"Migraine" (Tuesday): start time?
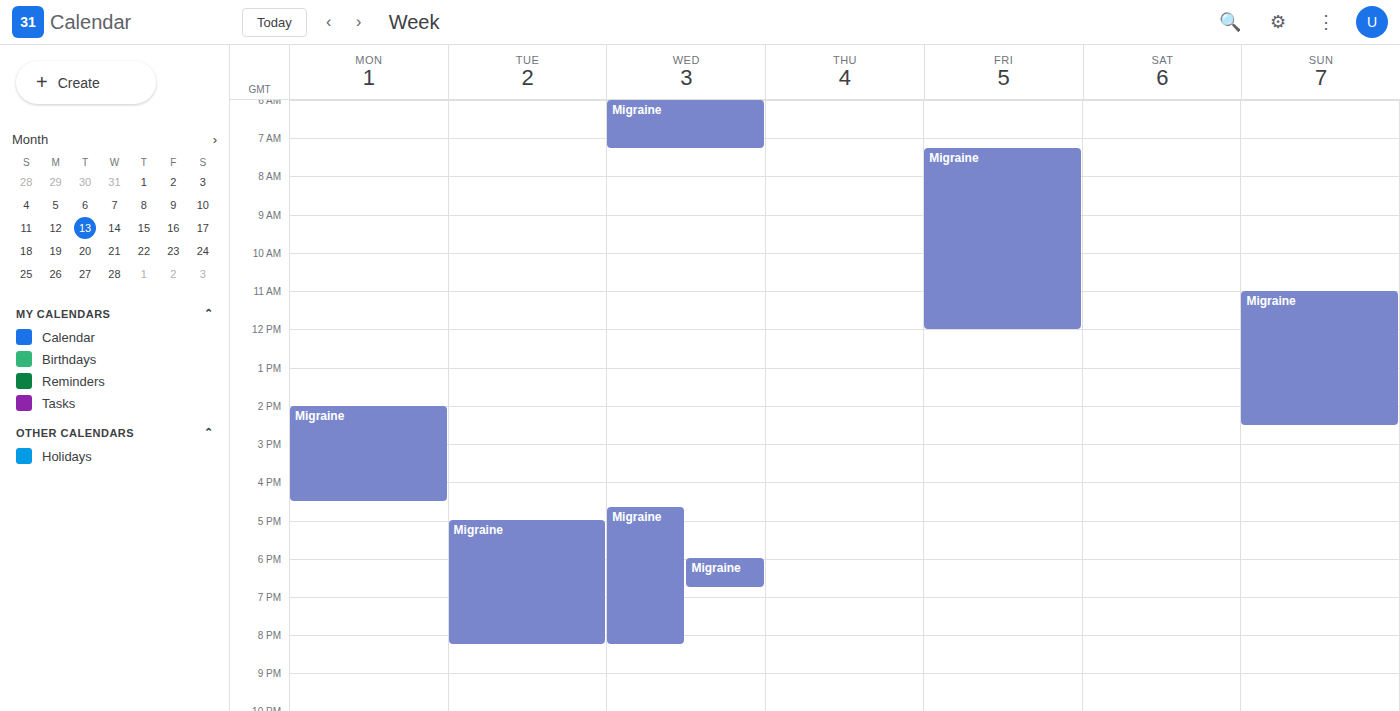
5:00 PM